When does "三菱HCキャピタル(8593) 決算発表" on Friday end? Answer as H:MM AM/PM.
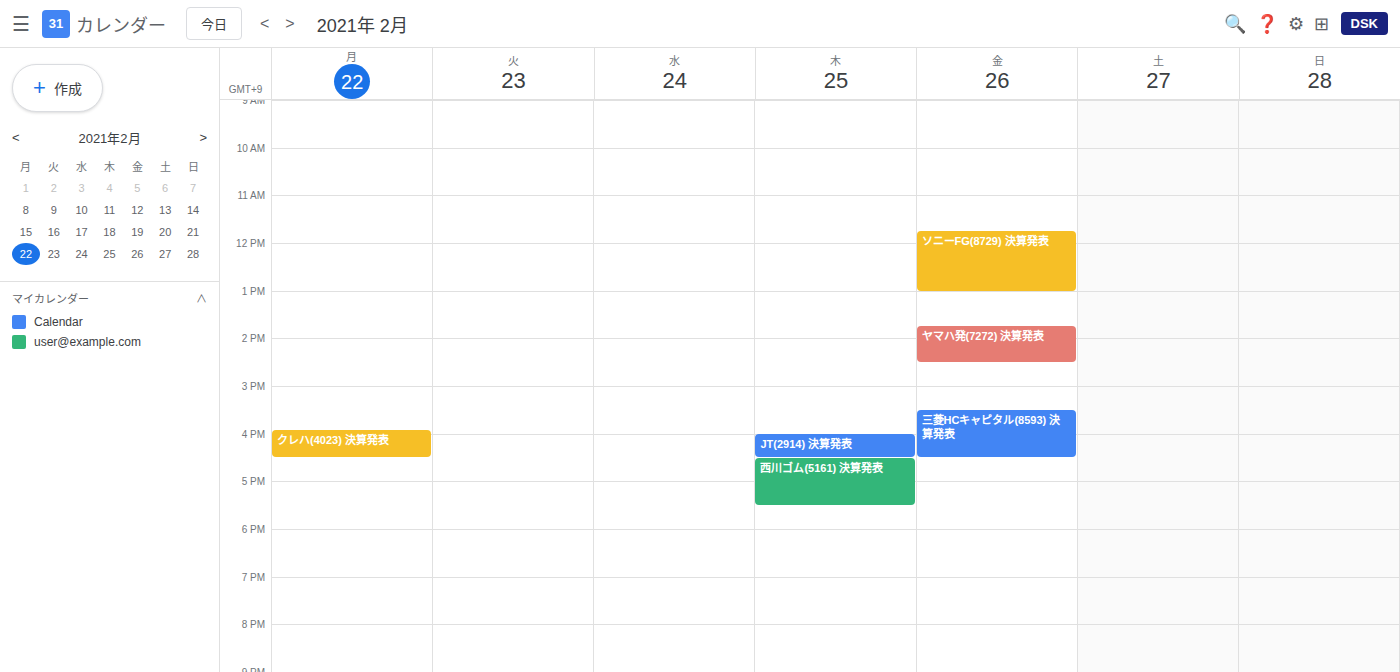
4:30 PM